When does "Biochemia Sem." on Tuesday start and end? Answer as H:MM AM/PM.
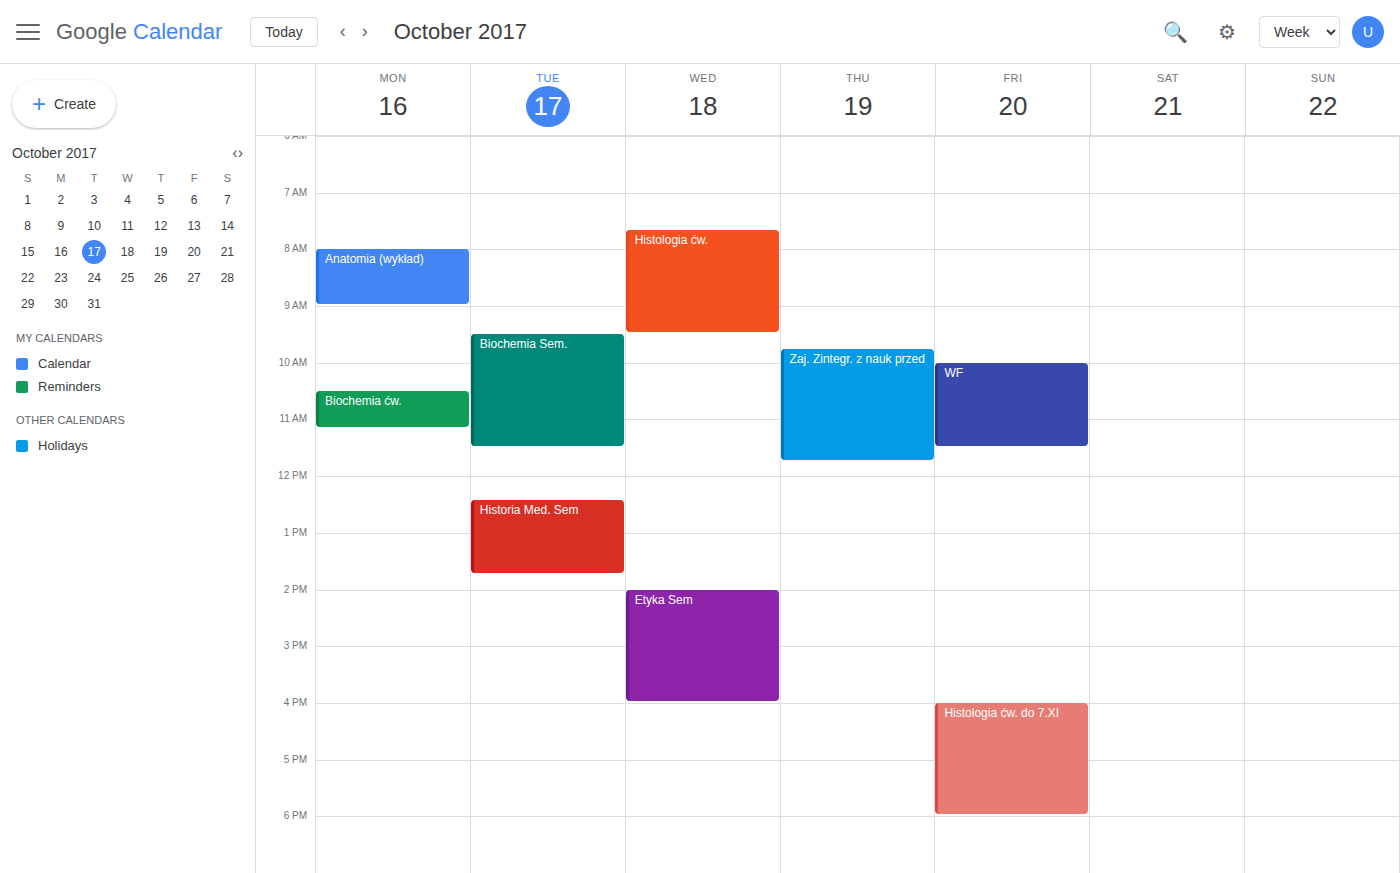
9:30 AM to 11:30 AM